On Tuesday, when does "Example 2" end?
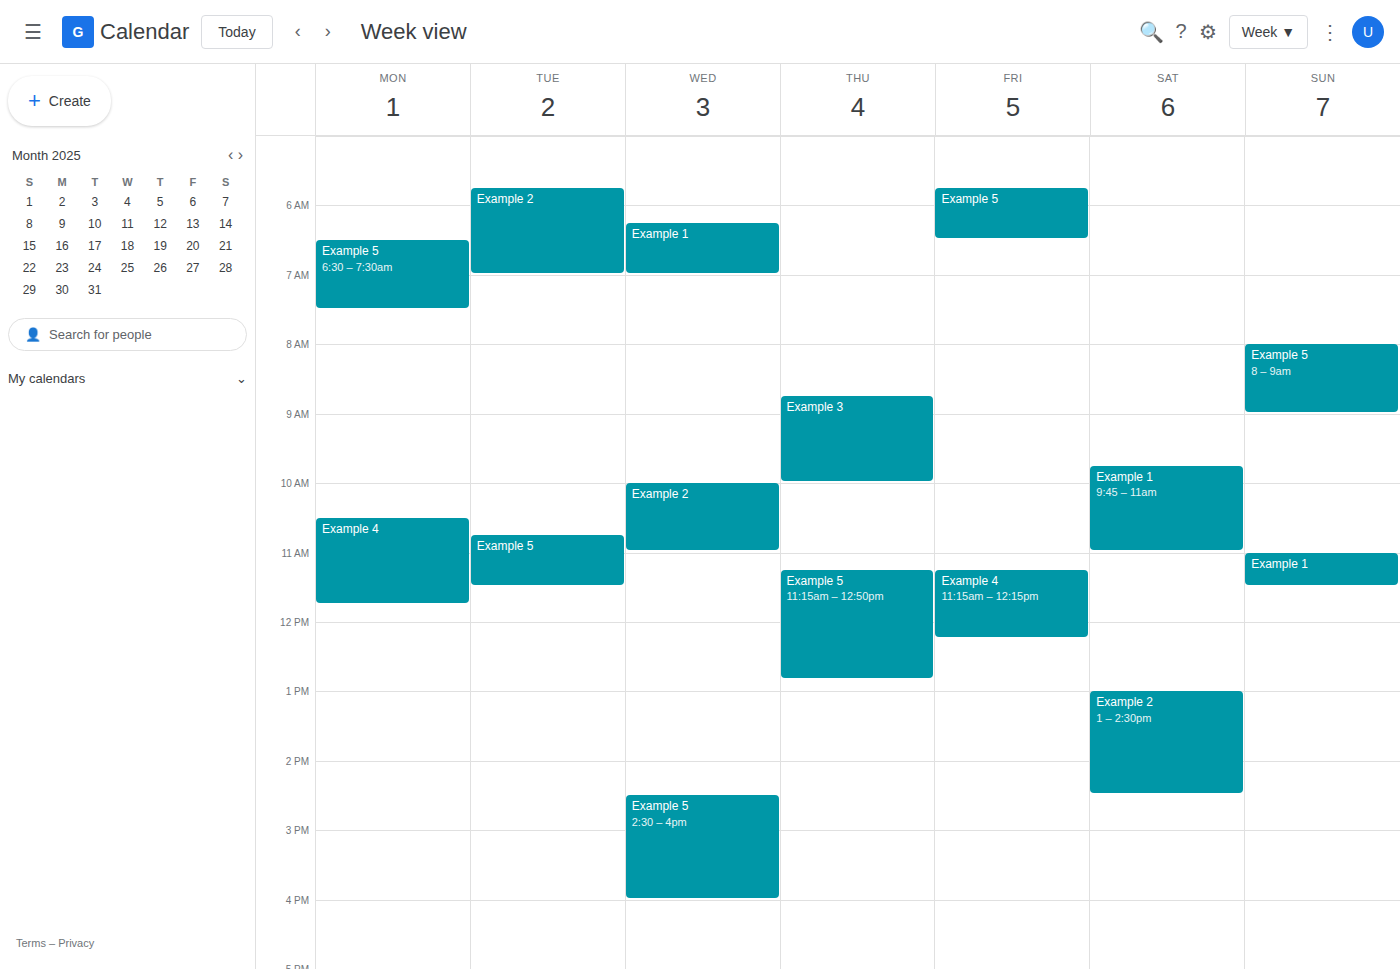
7:00 AM